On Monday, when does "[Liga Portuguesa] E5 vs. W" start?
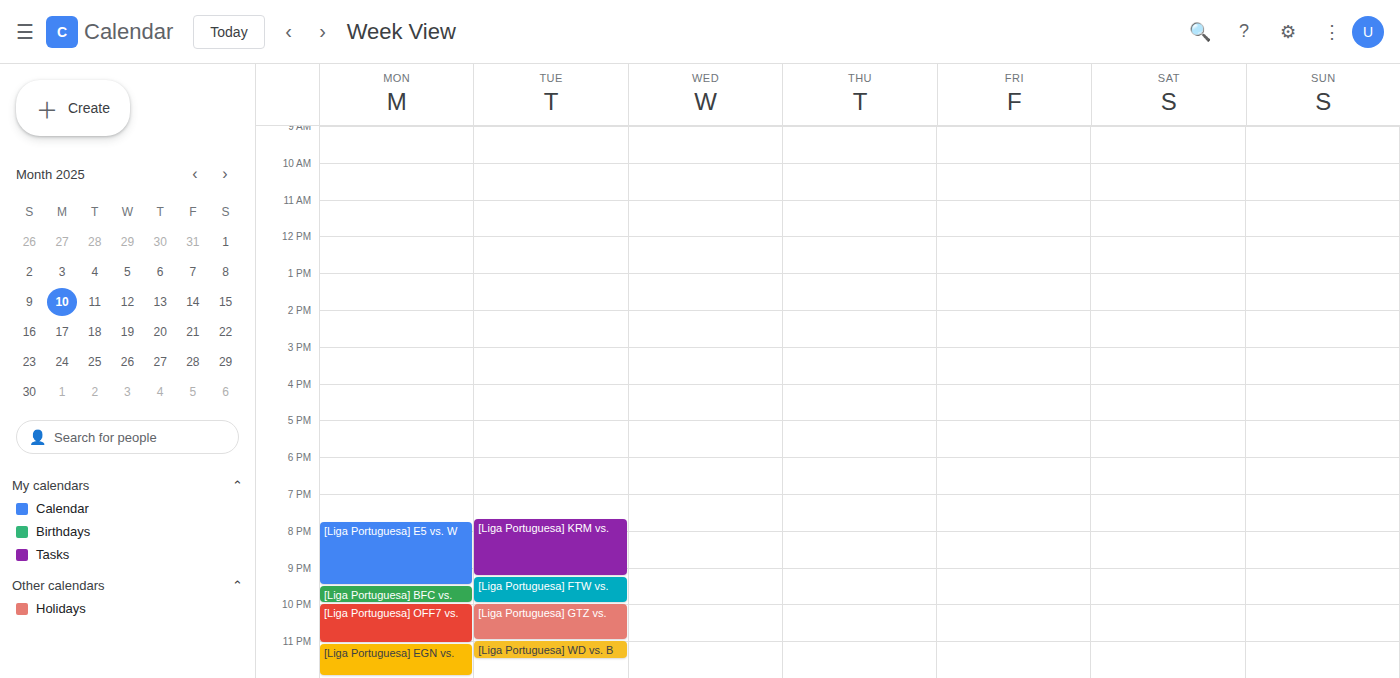
7:45 PM